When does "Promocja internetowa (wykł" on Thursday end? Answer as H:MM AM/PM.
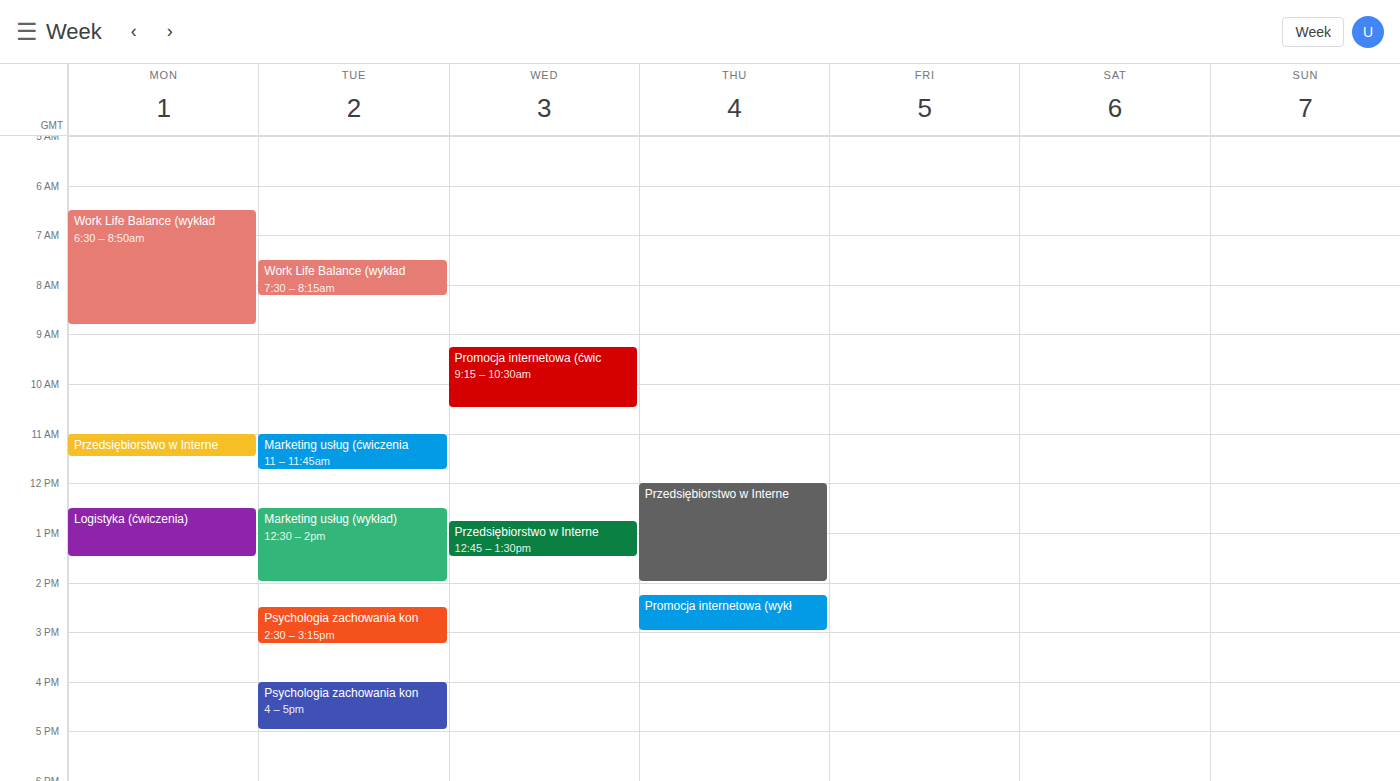
3:00 PM